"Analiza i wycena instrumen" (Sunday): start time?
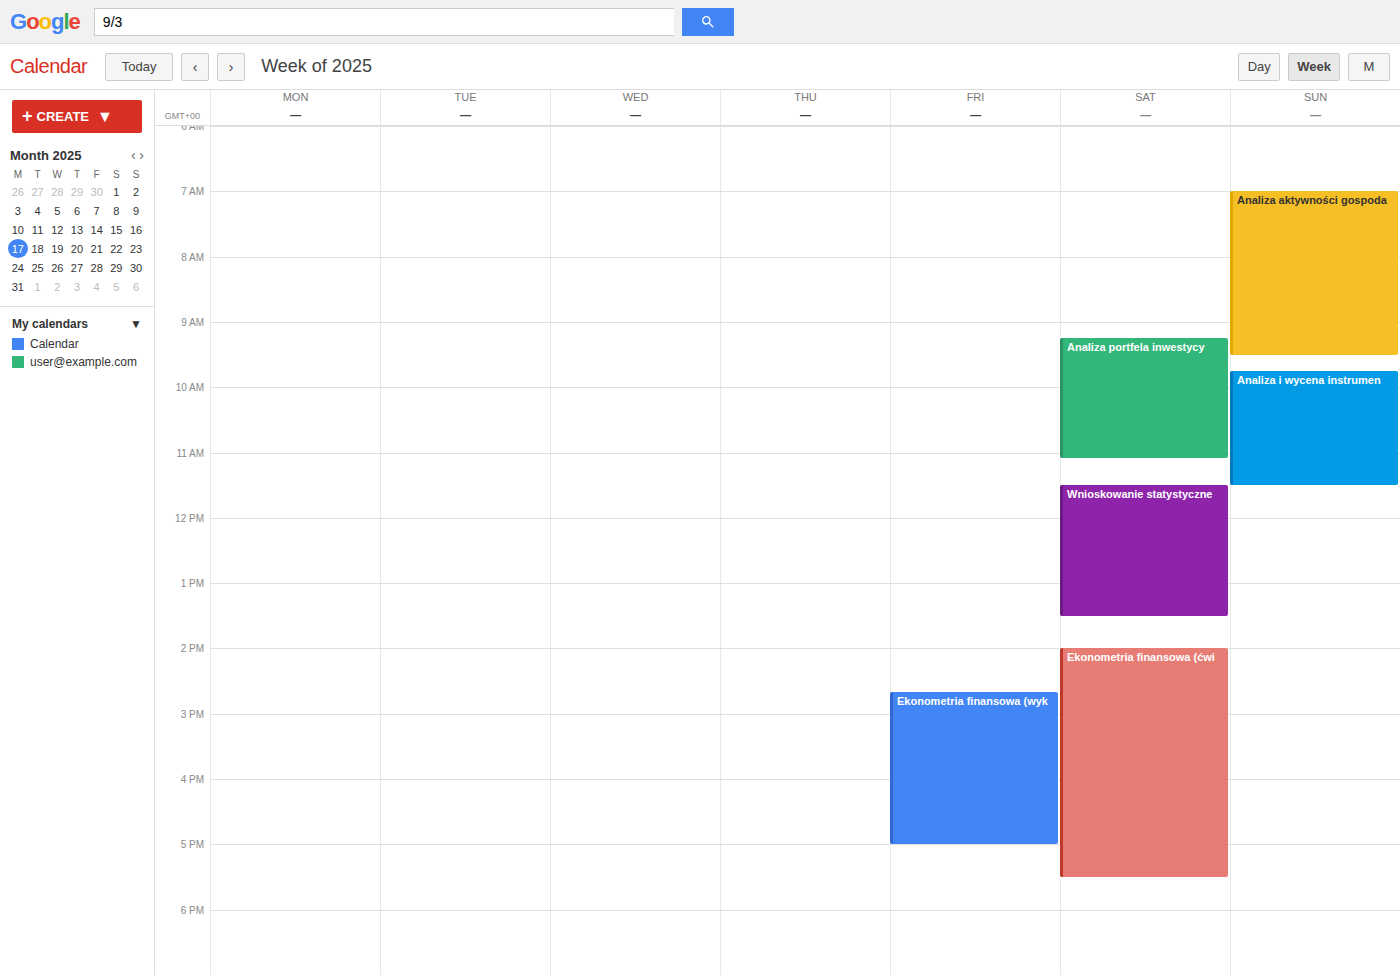
9:45 AM